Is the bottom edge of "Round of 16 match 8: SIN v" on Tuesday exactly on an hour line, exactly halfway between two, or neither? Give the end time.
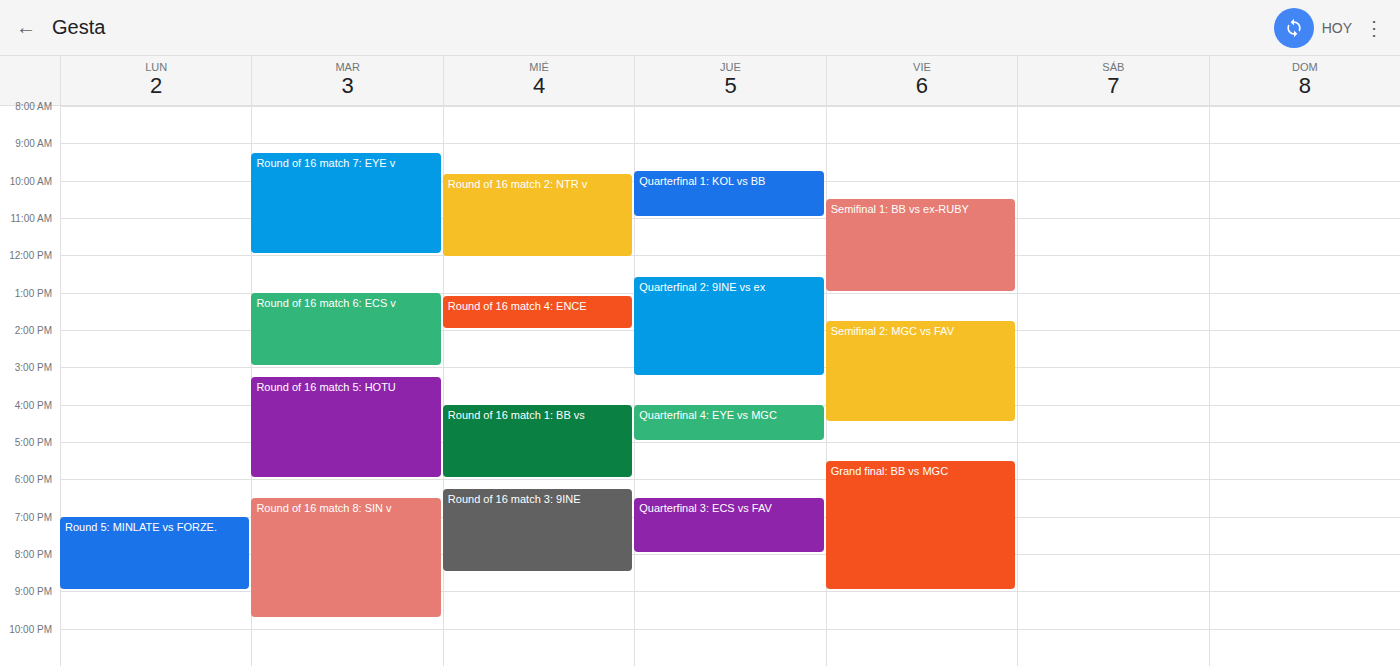
9:45 PM -- neither: three quarters of the way from the 9 PM line to the 10 PM line.